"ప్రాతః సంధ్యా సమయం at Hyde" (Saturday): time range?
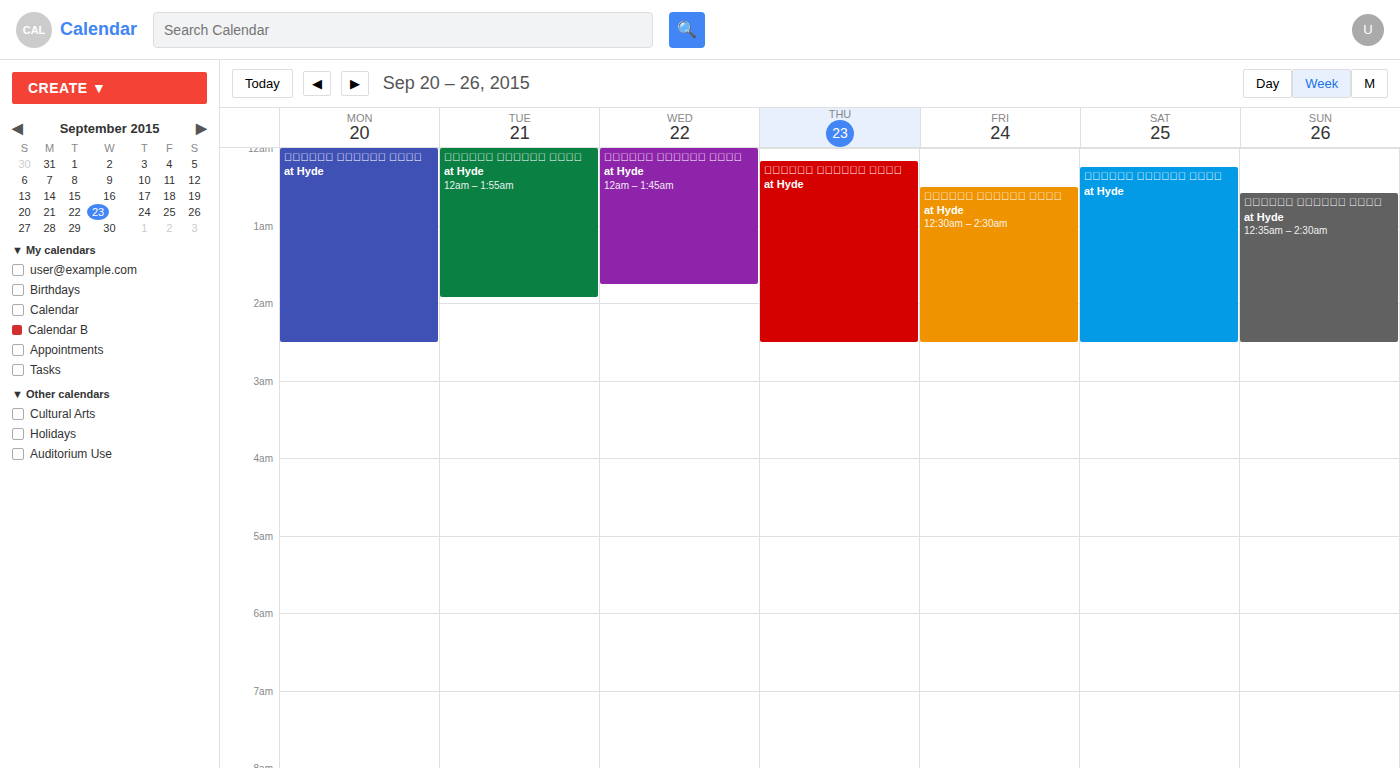
12:15 AM to 2:30 AM